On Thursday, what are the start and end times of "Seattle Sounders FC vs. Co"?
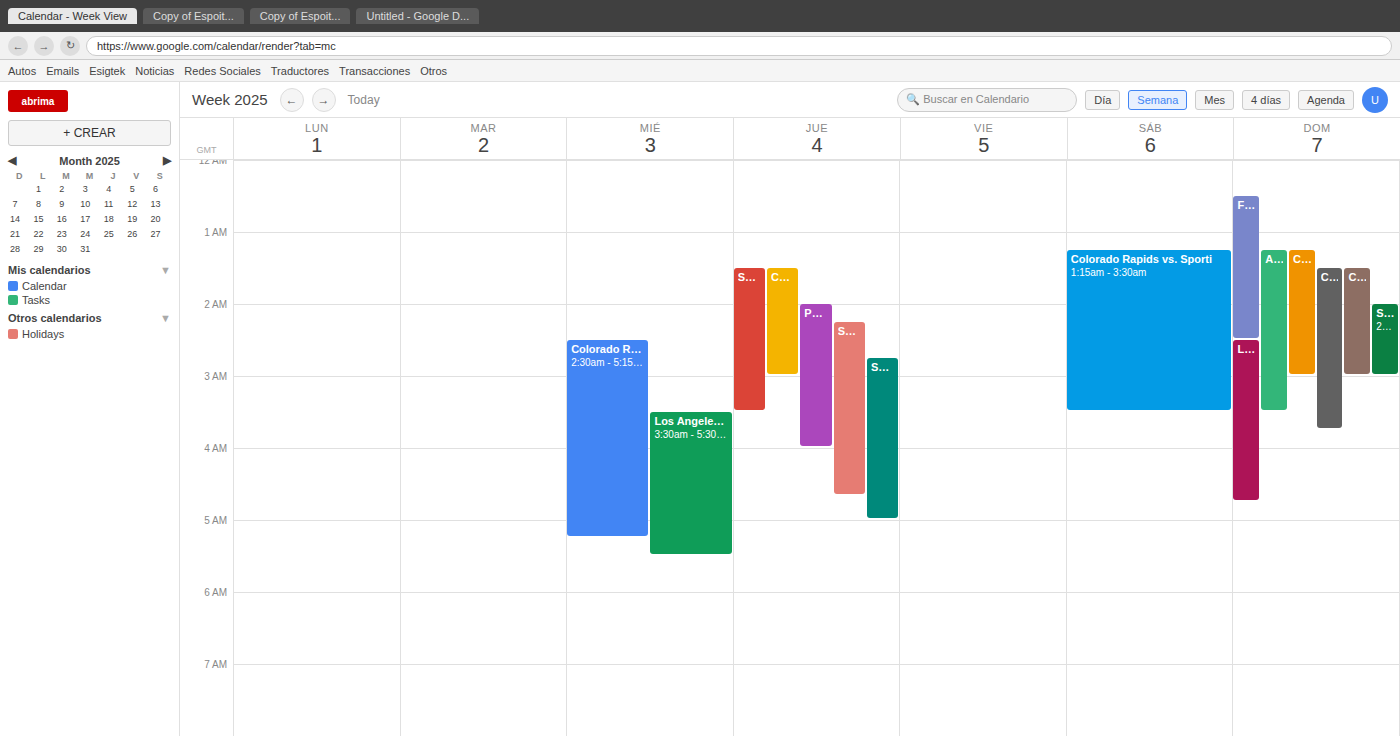
1:30 AM to 3:30 AM